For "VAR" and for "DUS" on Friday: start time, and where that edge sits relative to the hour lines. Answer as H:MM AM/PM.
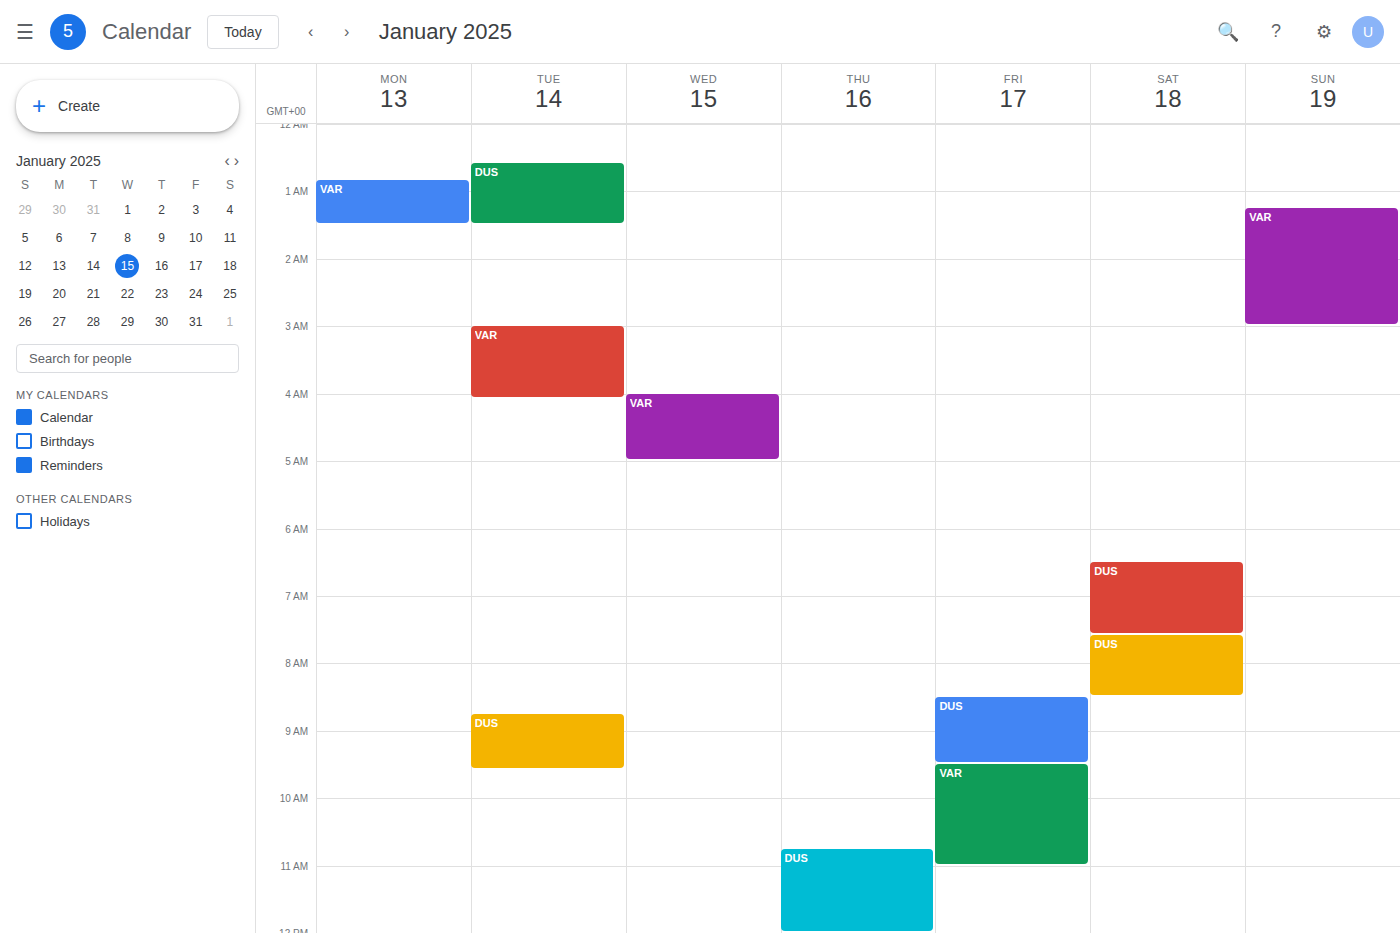
"VAR": 9:30 AM, halfway between the 9 AM and 10 AM lines. "DUS": 8:30 AM, halfway between the 8 AM and 9 AM lines.